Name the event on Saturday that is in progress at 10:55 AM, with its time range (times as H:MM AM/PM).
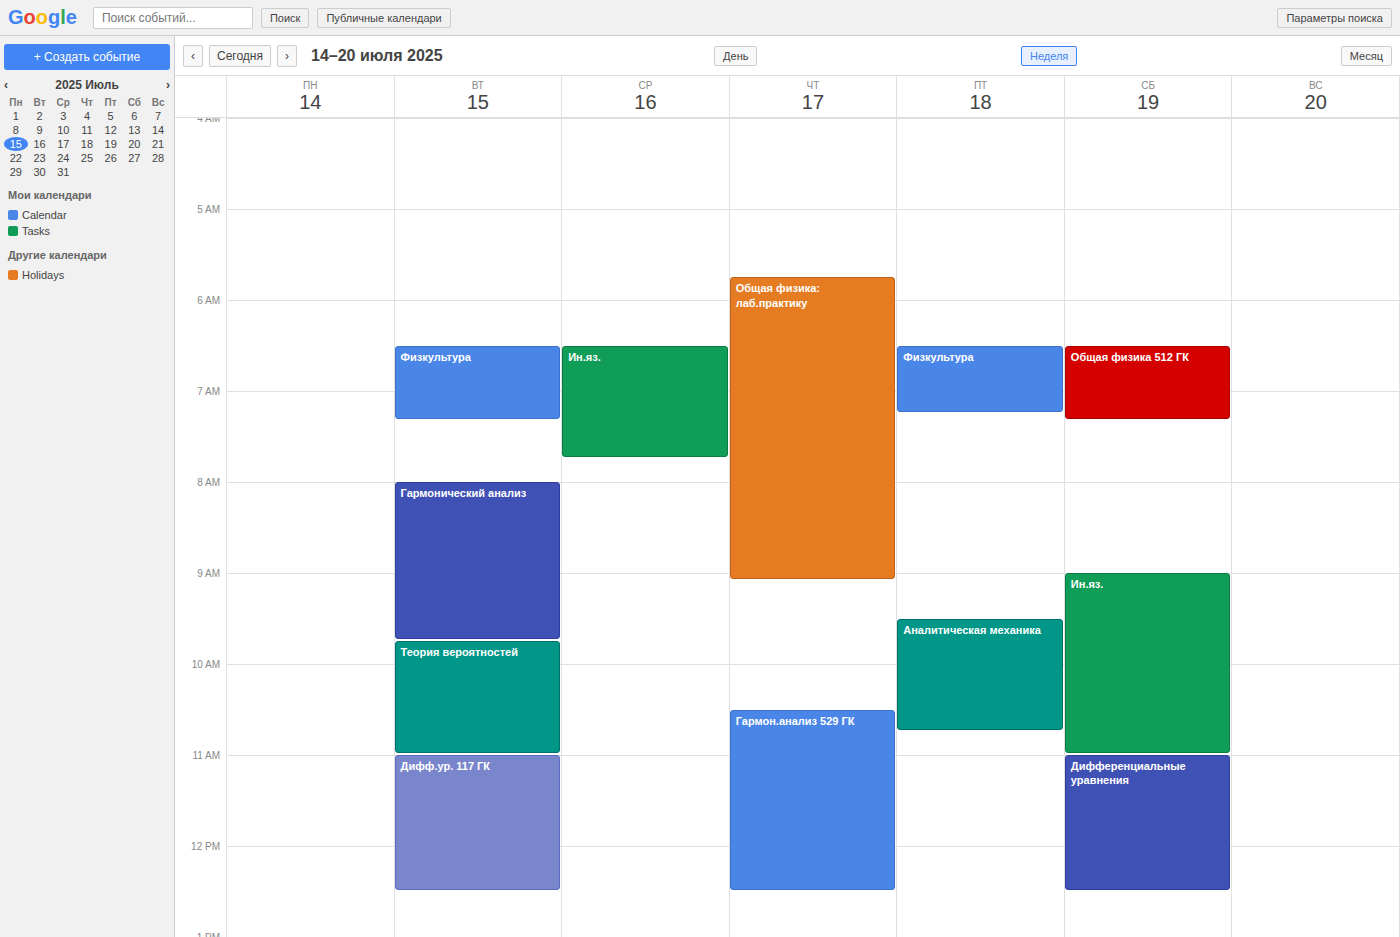
"Ин.яз.", 9:00 AM to 11:00 AM